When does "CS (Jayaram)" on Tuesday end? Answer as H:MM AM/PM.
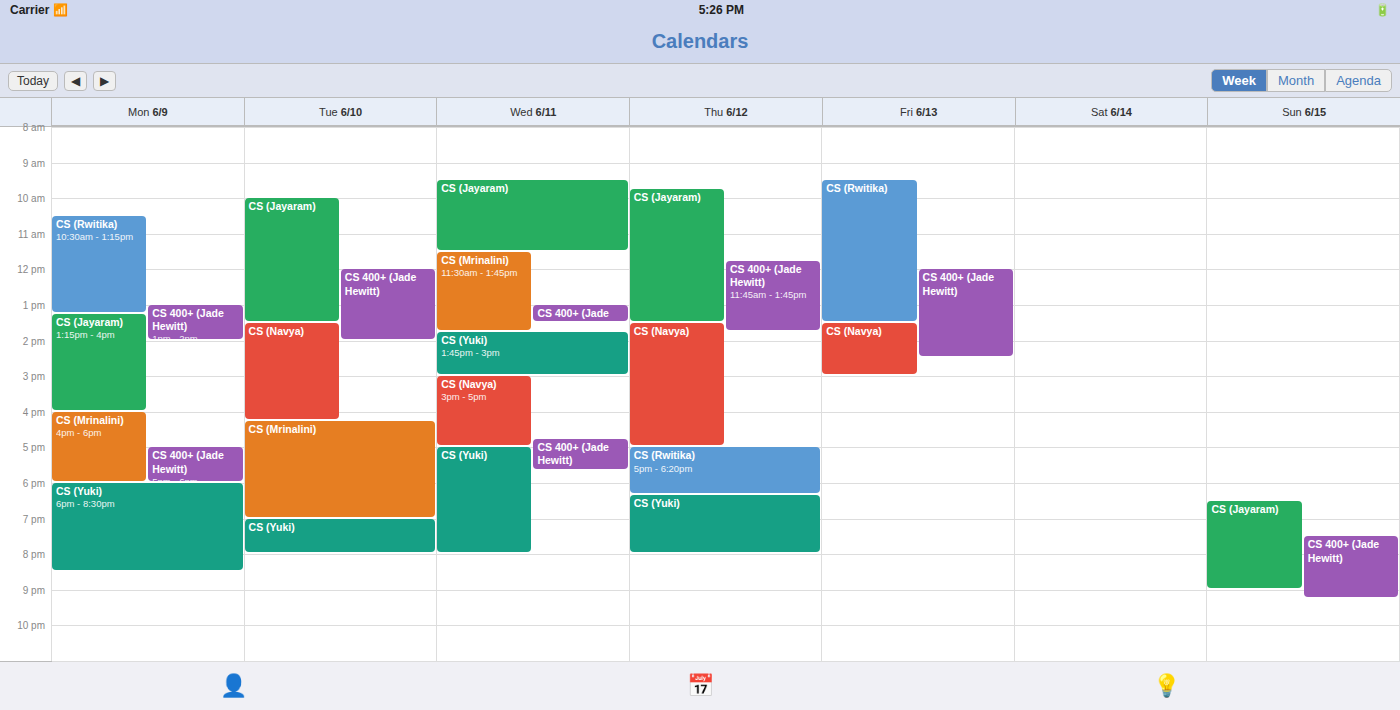
1:30 PM